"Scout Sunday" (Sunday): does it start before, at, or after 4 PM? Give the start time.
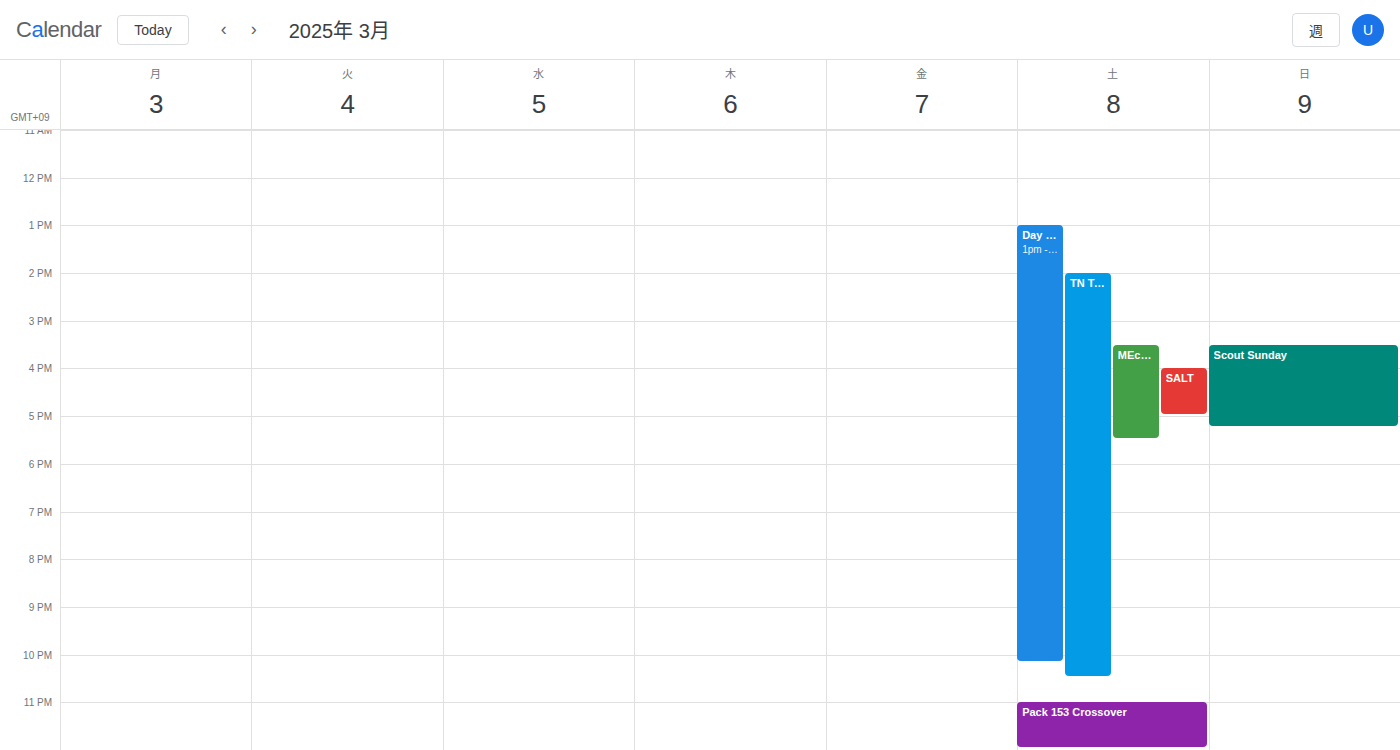
3:30 PM -- before 4 PM, 30 minutes above the 4 PM line.